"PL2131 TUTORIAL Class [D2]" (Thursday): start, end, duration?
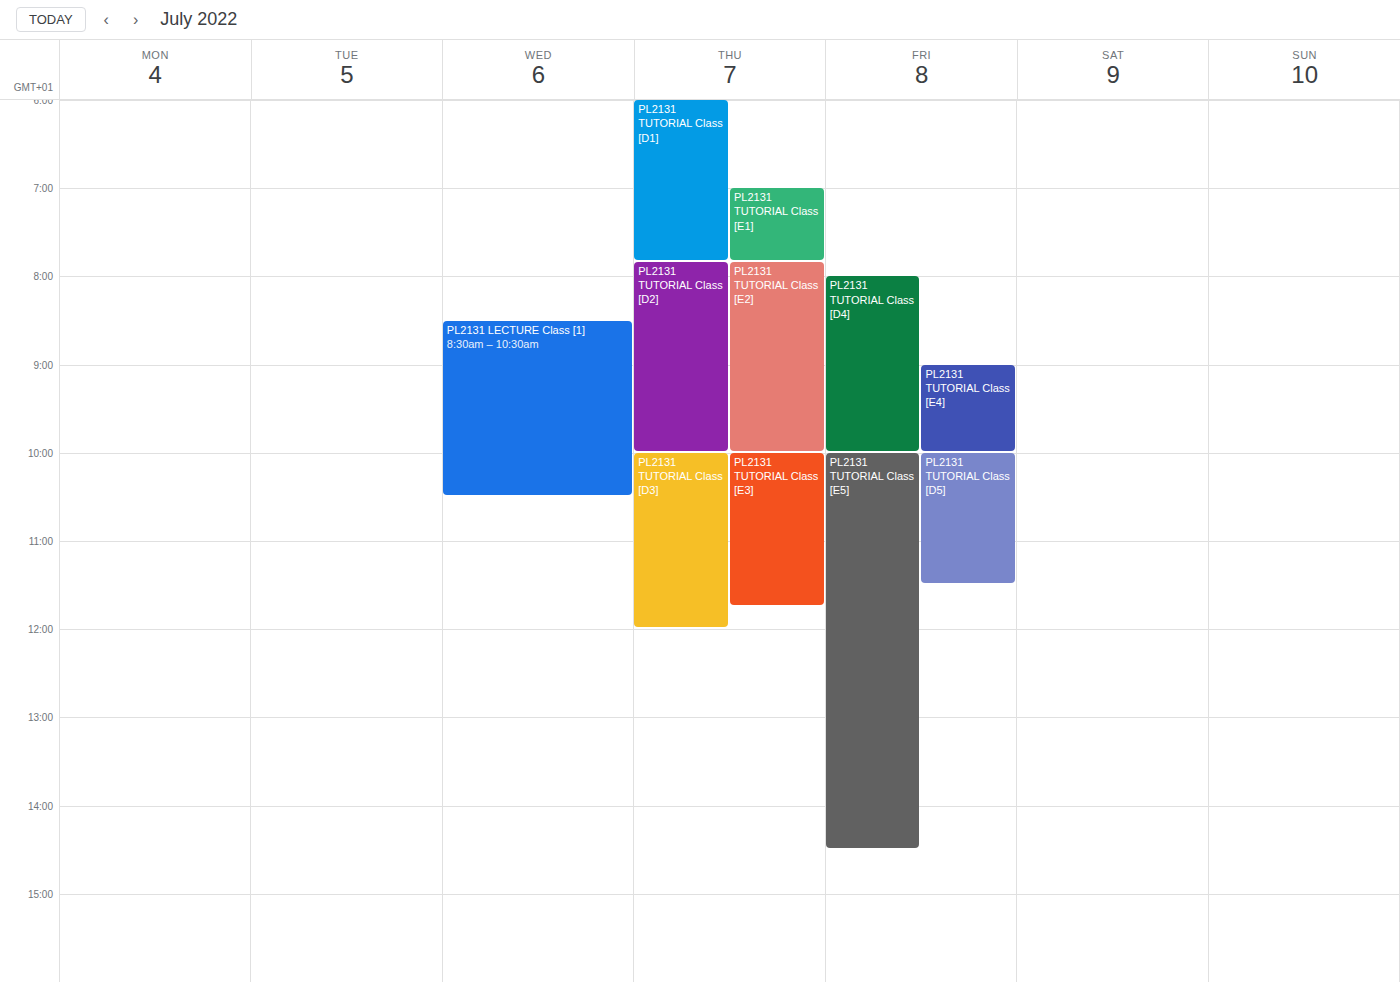
7:50 AM to 10:00 AM, 2 hours 10 minutes